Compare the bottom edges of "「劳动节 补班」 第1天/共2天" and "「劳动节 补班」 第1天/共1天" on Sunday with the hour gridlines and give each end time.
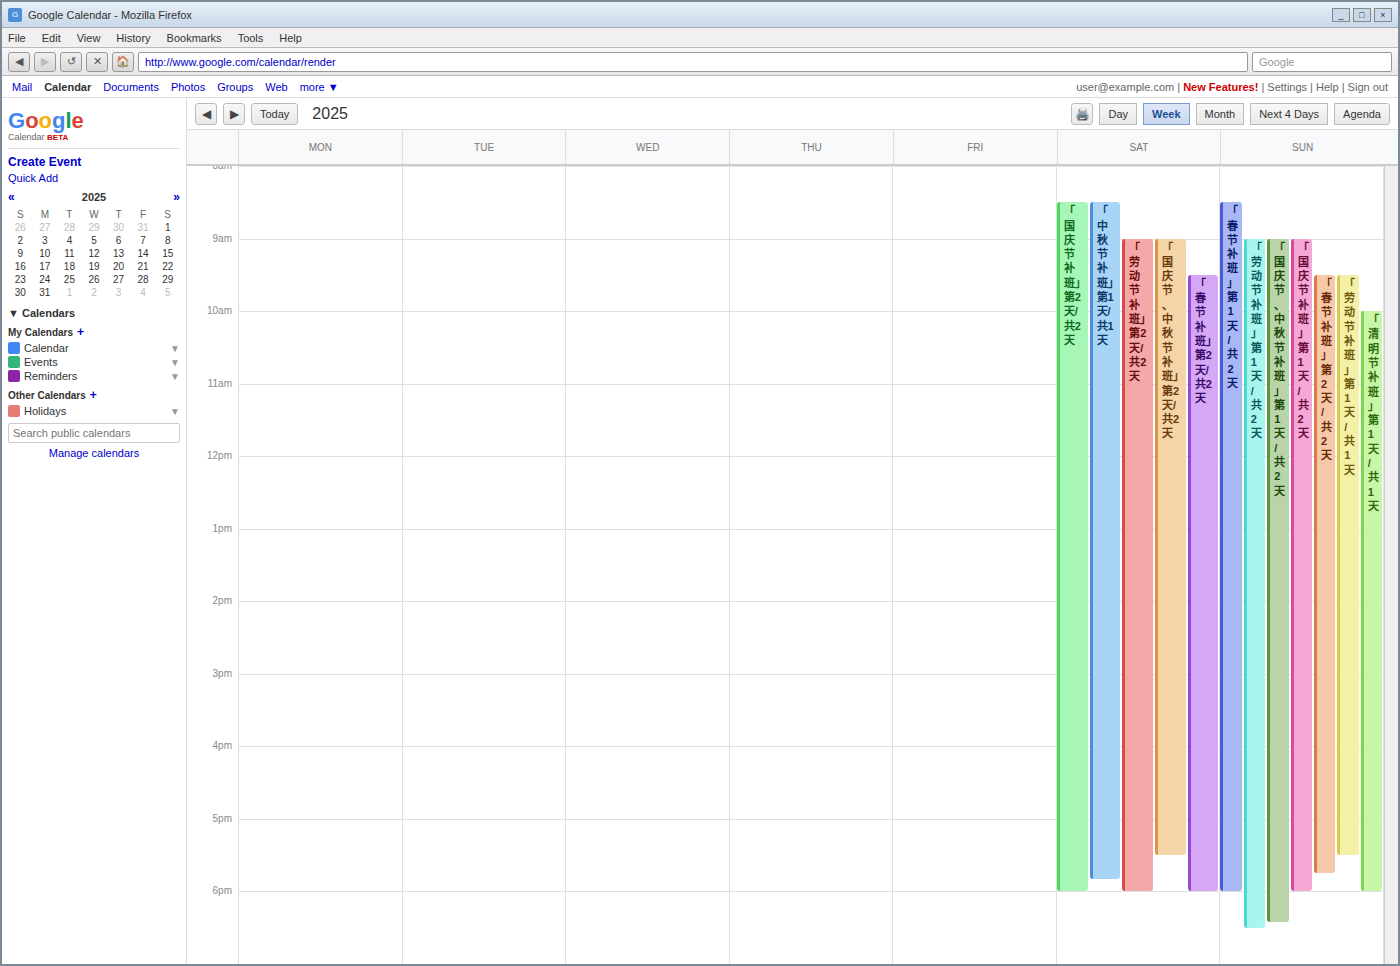
"「劳动节 补班」 第1天/共2天": 18:30, halfway between the 18:00 and 19:00 lines. "「劳动节 补班」 第1天/共1天": 17:30, halfway between the 17:00 and 18:00 lines.